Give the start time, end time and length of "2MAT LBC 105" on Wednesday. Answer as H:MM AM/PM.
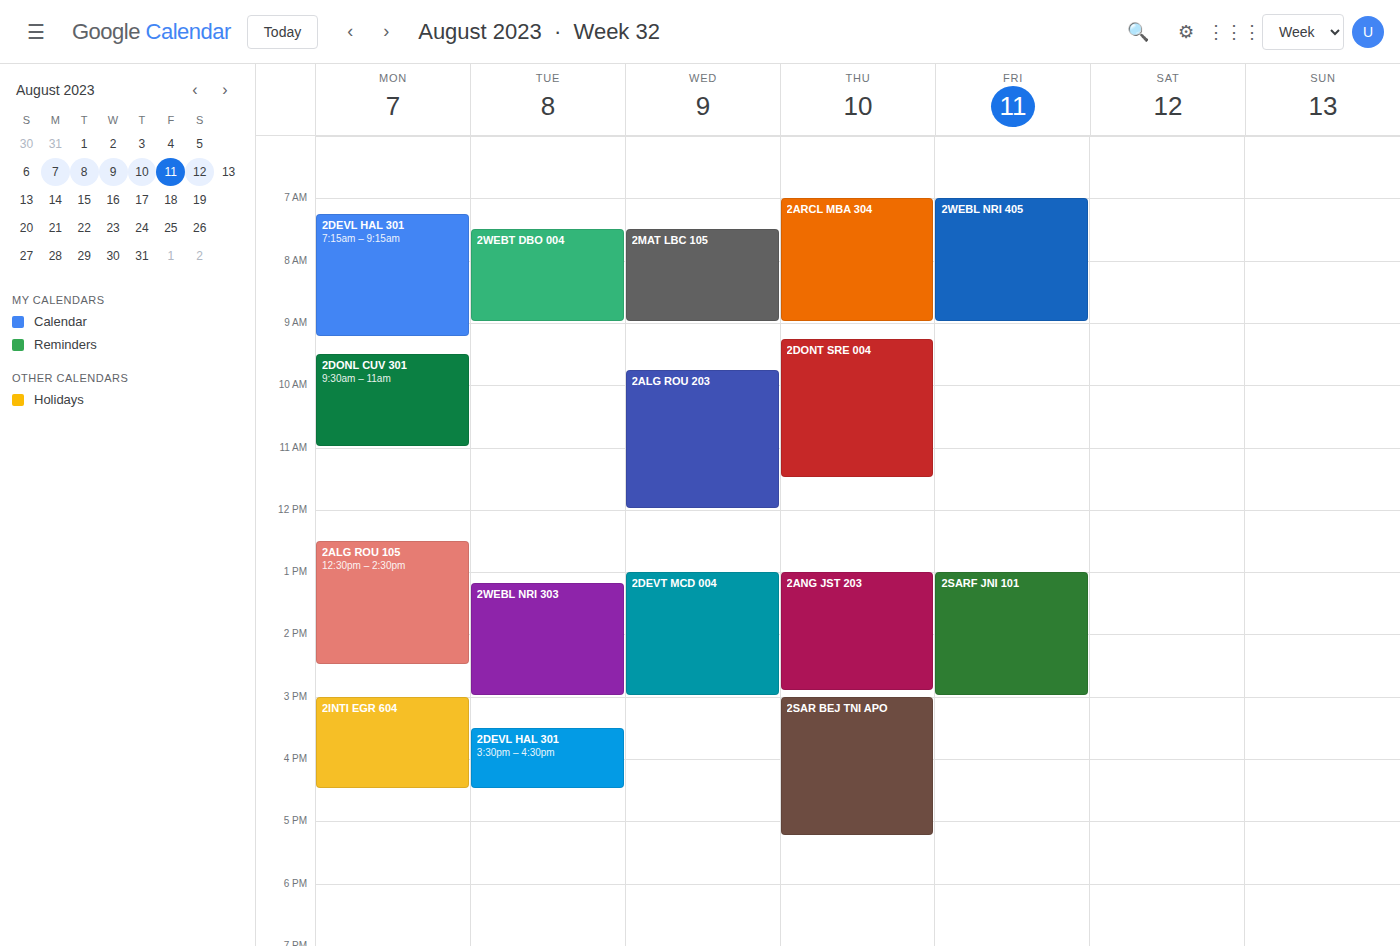
7:30 AM to 9:00 AM, 1 hour 30 minutes